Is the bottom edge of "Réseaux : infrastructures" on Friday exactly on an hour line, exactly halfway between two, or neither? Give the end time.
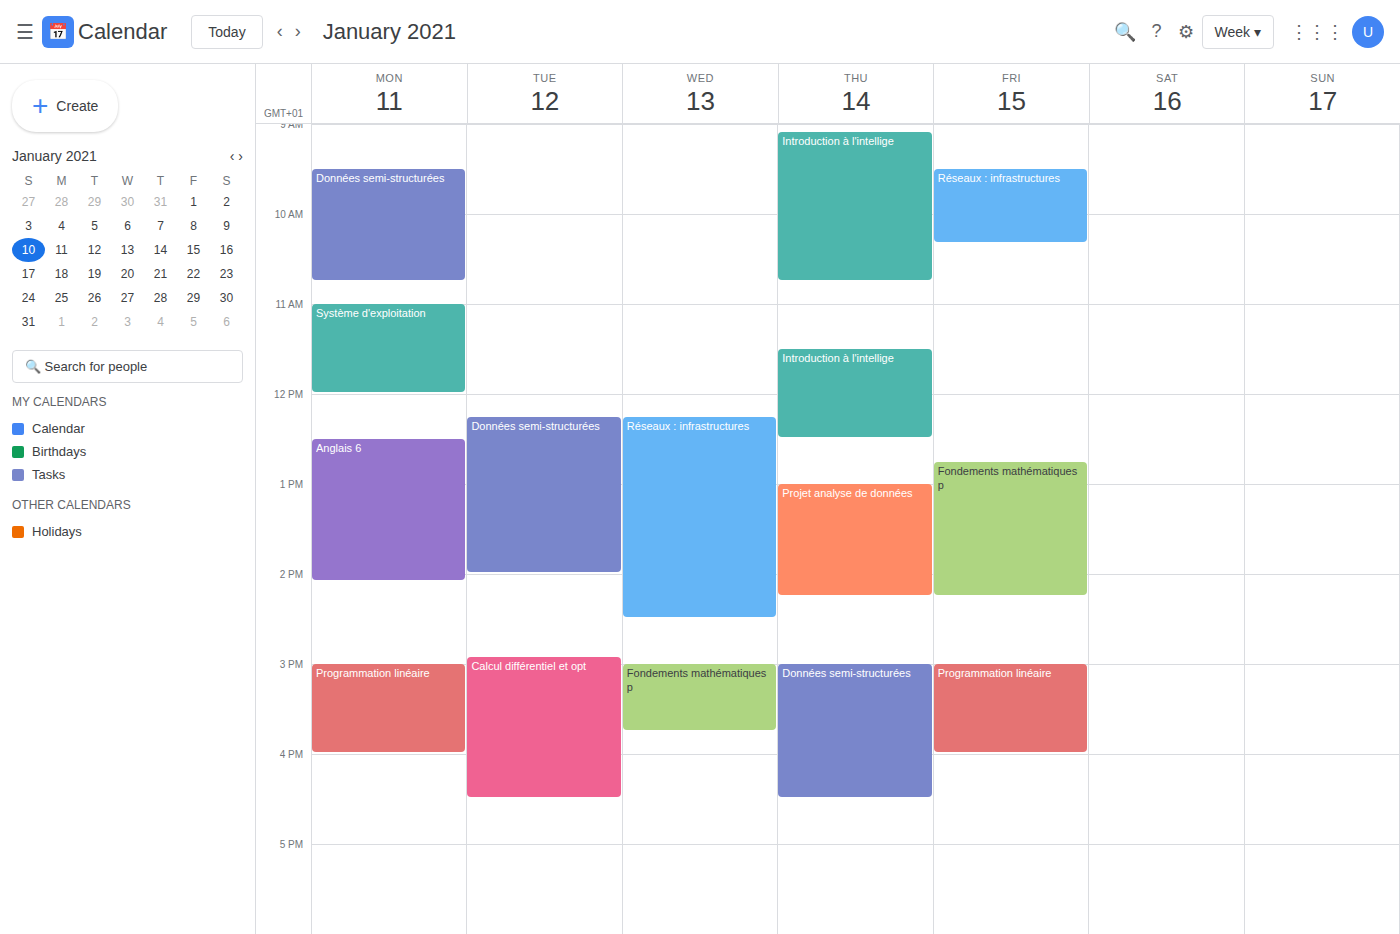
10:20 -- neither: 20 minutes below the 10:00 line and 40 minutes above the 11:00 line.